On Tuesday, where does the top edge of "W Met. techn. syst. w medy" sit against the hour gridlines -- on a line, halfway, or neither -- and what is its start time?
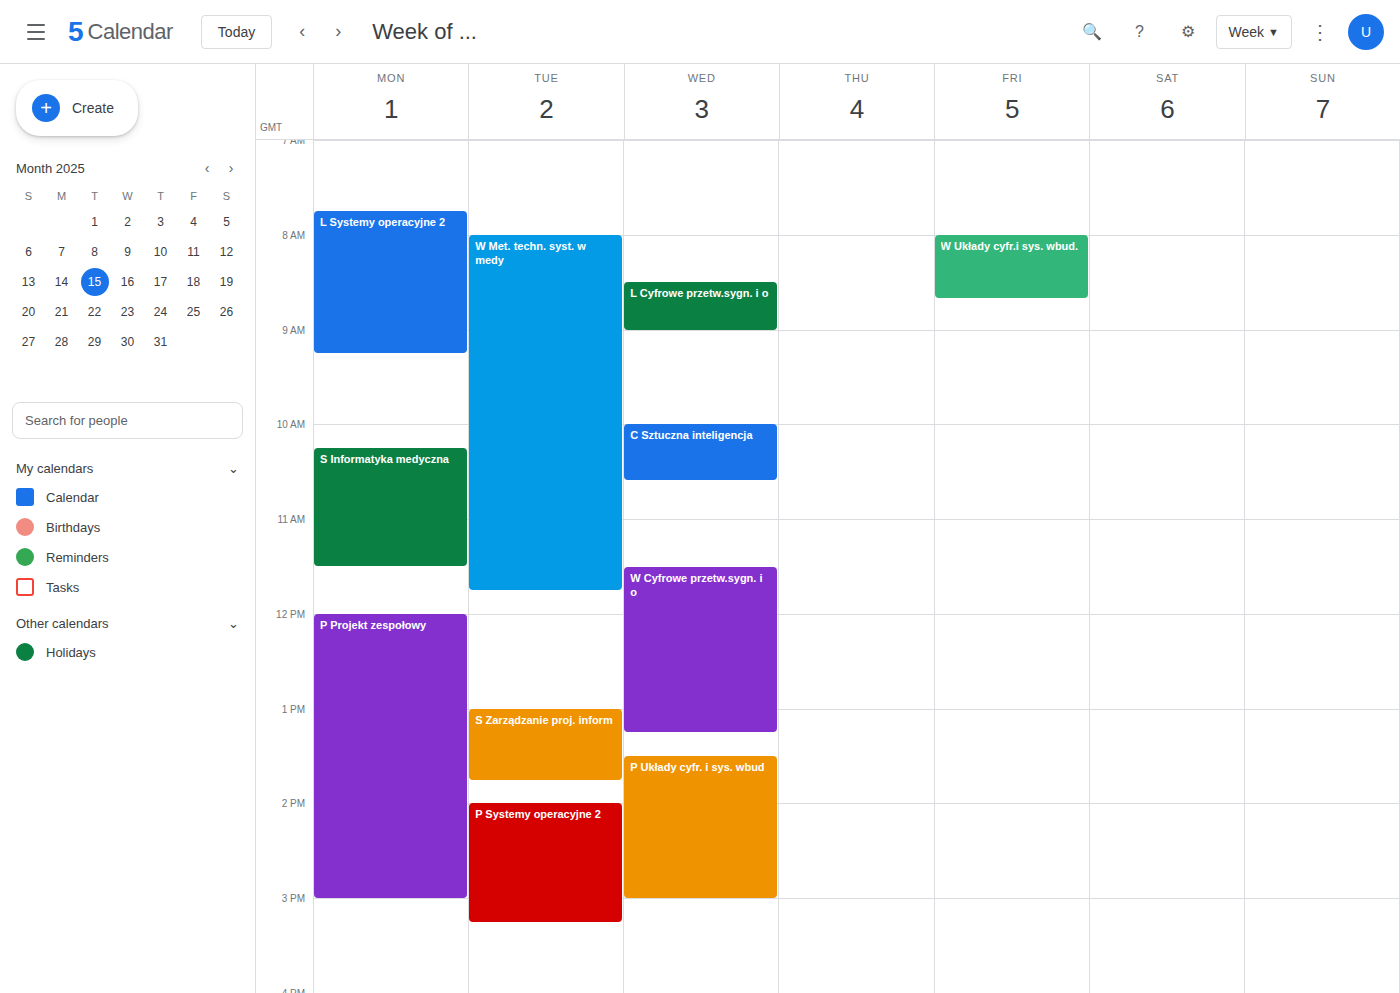
8:00 AM -- exactly on the 8 AM line.